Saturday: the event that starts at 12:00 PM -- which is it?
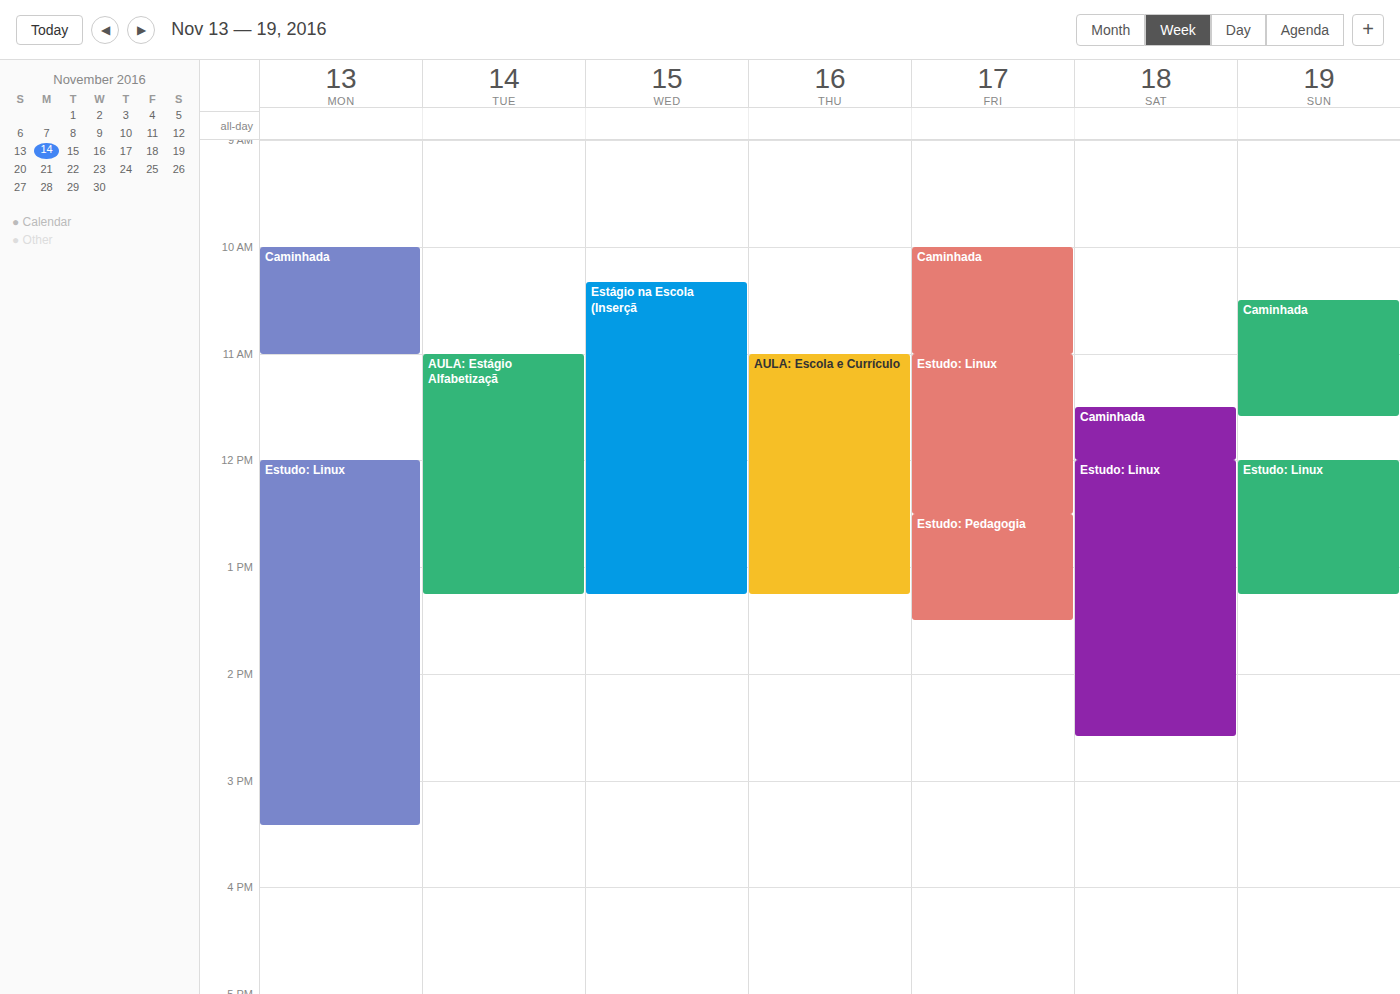
"Estudo: Linux"